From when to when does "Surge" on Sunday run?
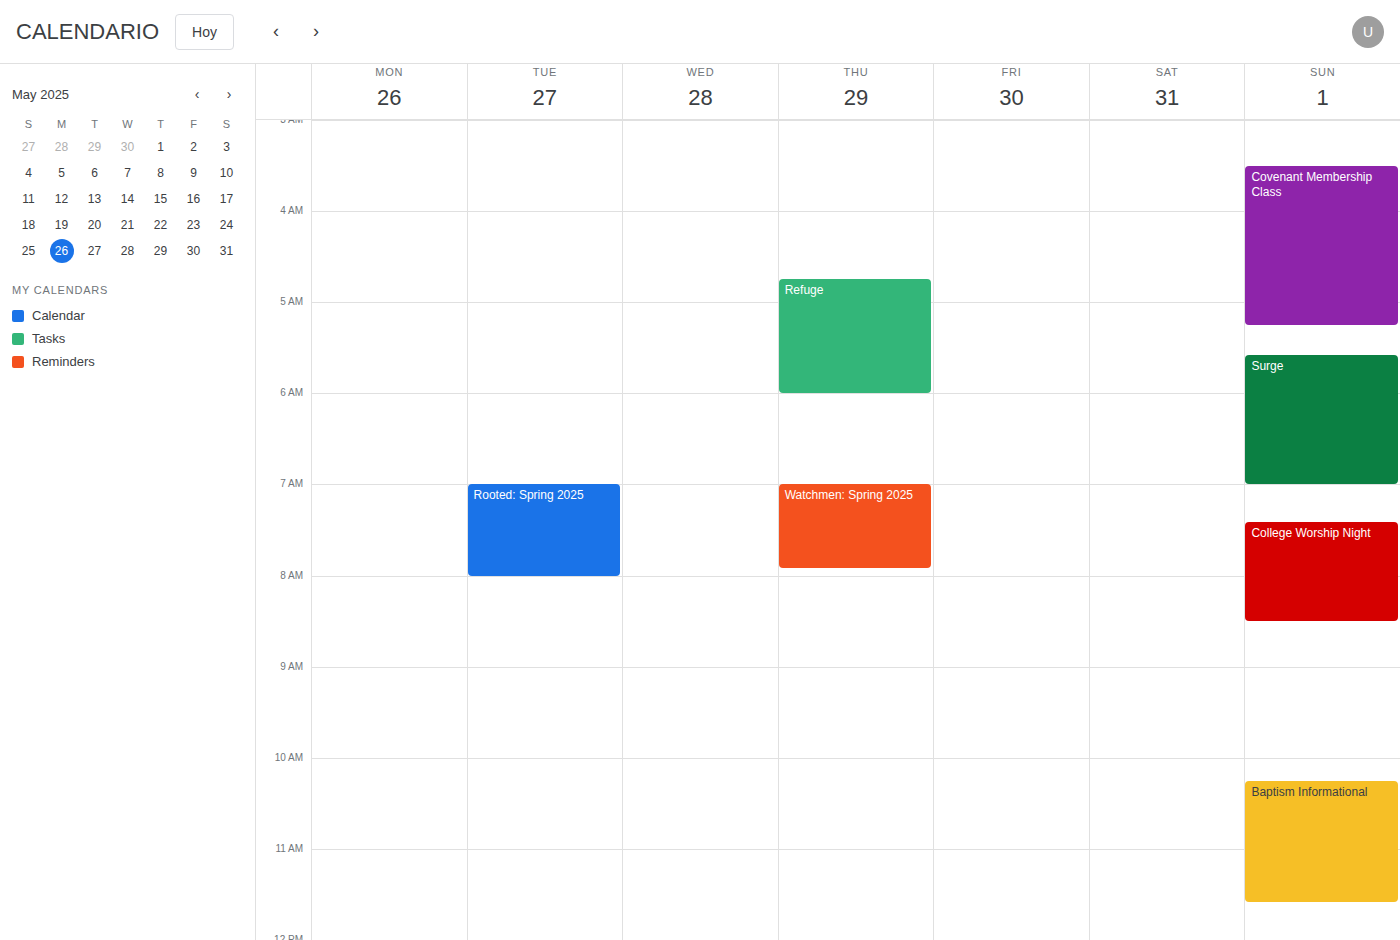
05:35 to 07:00